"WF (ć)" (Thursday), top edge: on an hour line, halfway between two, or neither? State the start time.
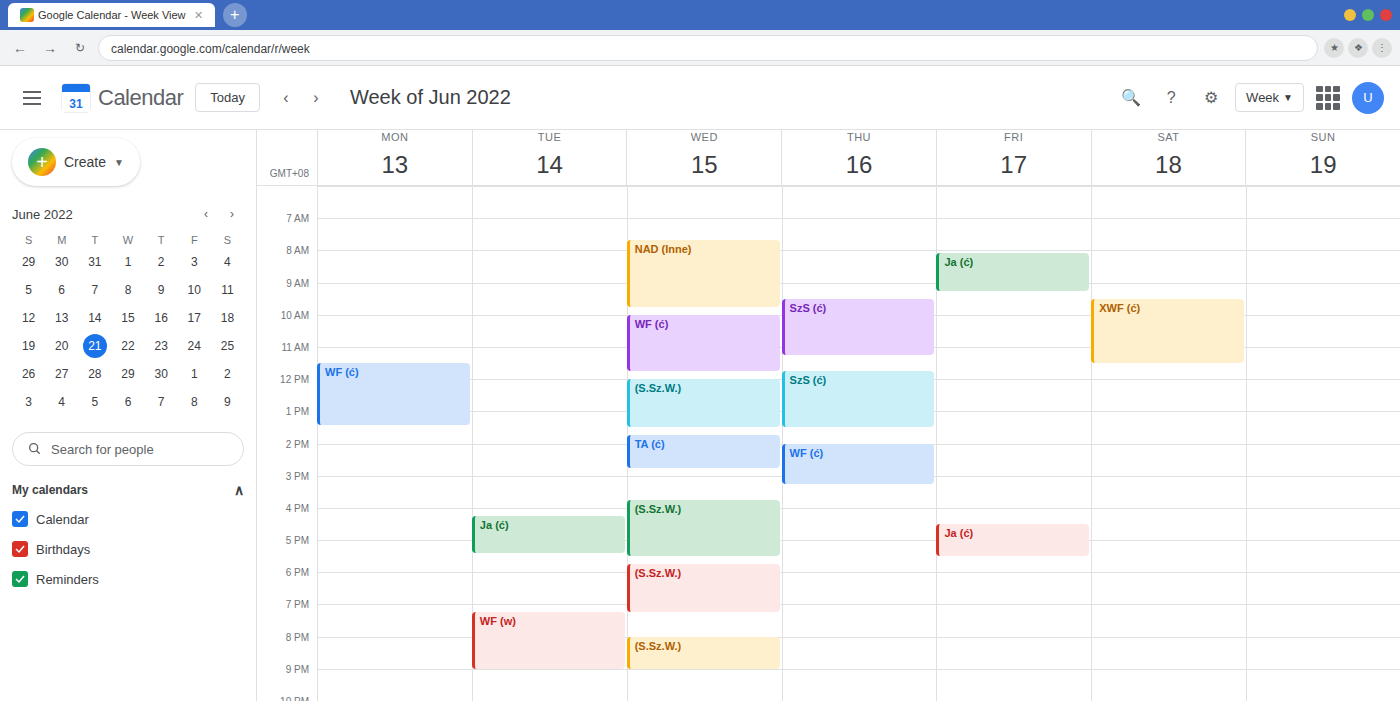
2:00 PM -- exactly on the 2 PM line.